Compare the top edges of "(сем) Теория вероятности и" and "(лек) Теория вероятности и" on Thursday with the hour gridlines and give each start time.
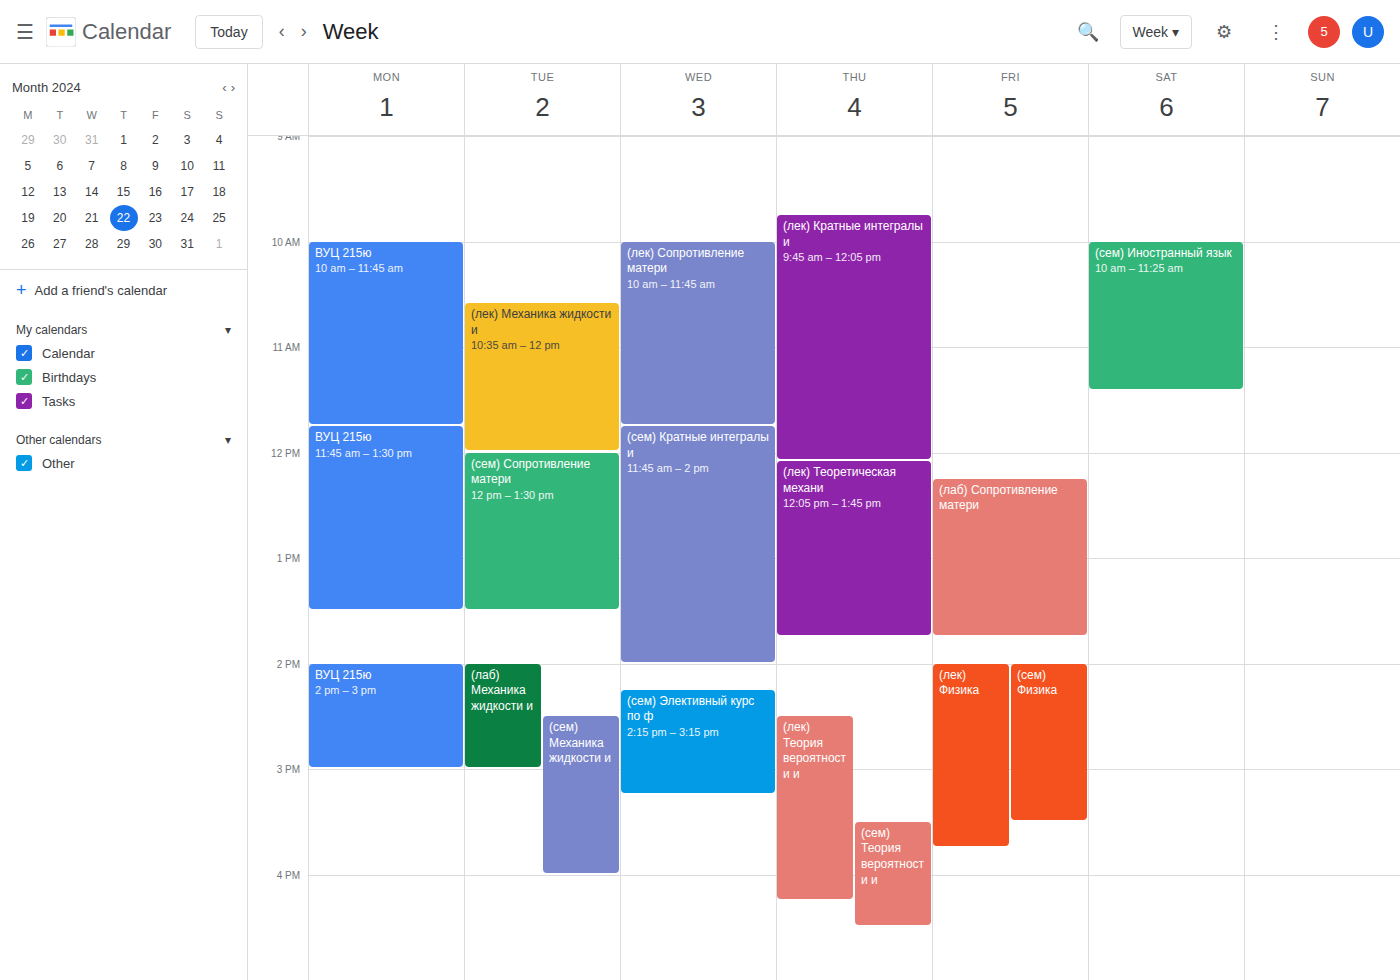
"(сем) Теория вероятности и": 3:30 PM, halfway between the 3 PM and 4 PM lines. "(лек) Теория вероятности и": 2:30 PM, halfway between the 2 PM and 3 PM lines.